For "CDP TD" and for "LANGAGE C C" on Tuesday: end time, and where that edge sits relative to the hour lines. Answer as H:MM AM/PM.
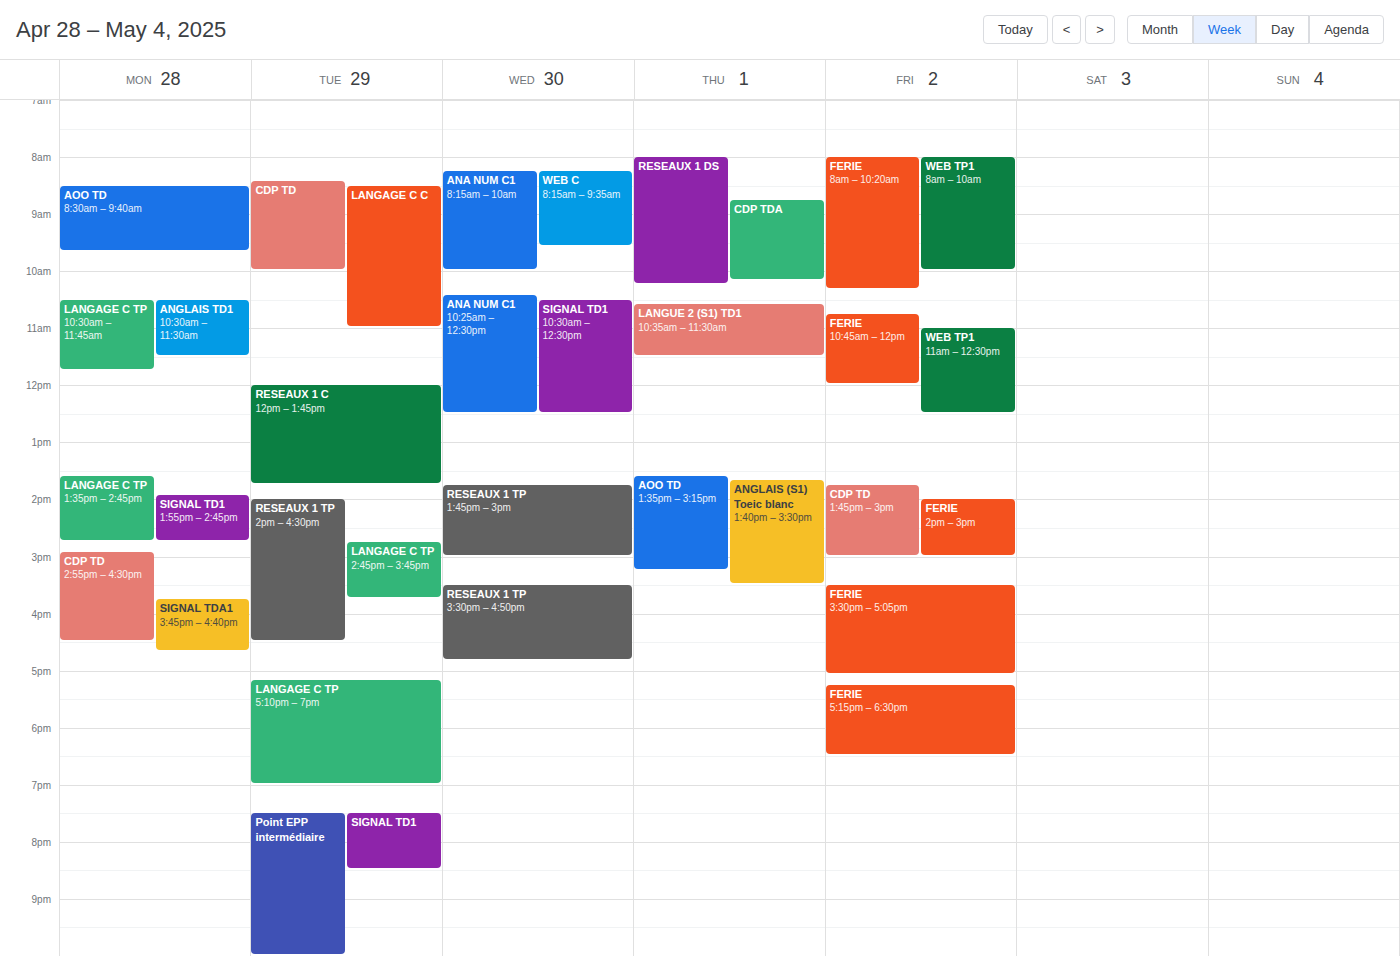
"CDP TD": 10:00 AM, exactly on the 10 AM line. "LANGAGE C C": 11:00 AM, exactly on the 11 AM line.